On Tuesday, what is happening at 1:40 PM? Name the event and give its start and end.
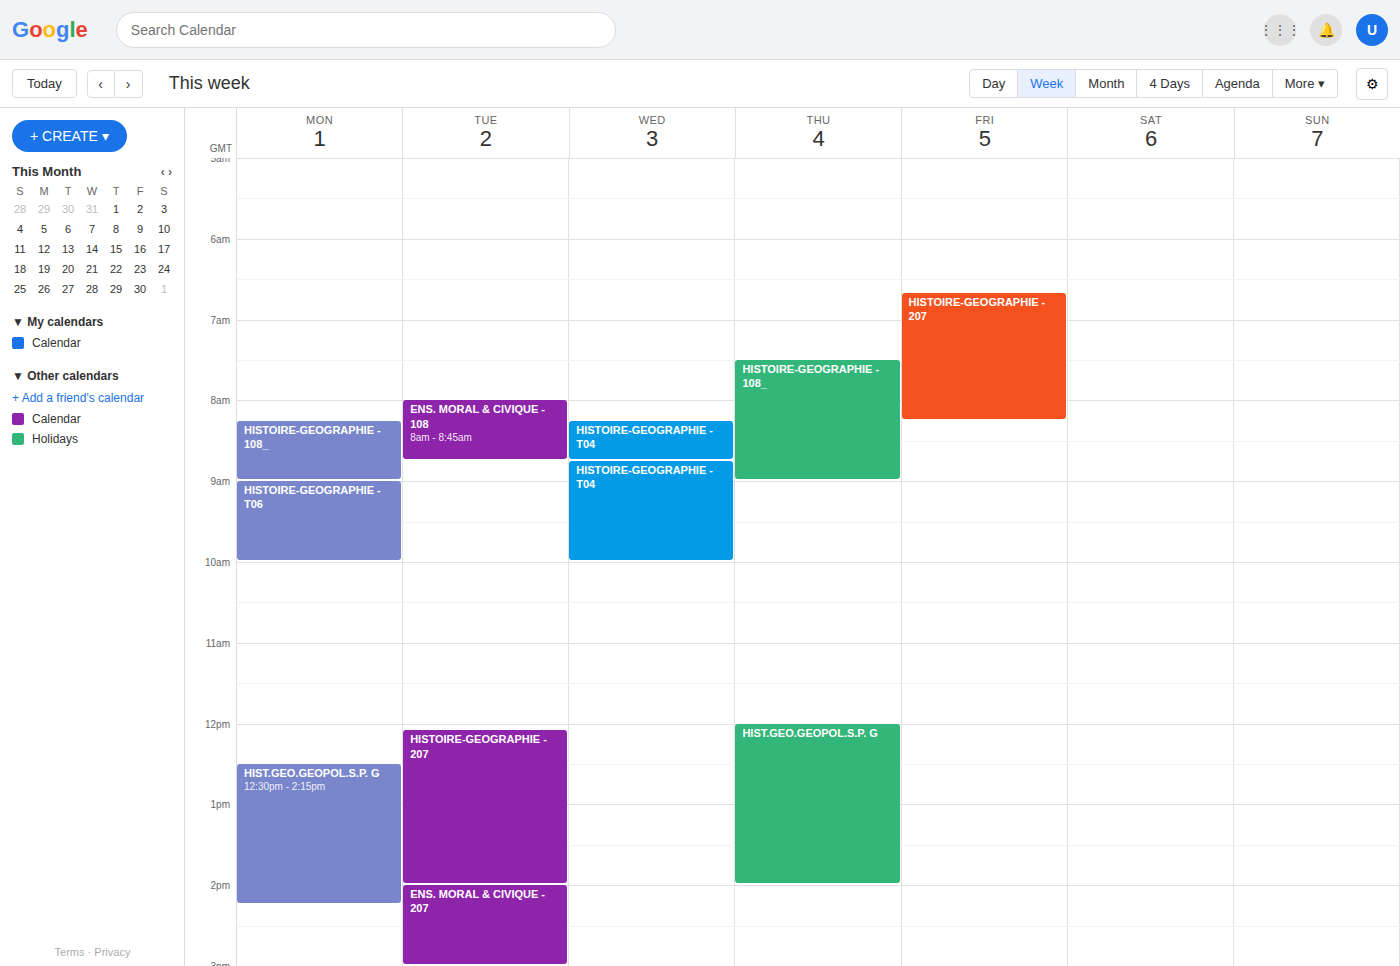
"HISTOIRE-GEOGRAPHIE - 207", 12:05 PM to 2:00 PM